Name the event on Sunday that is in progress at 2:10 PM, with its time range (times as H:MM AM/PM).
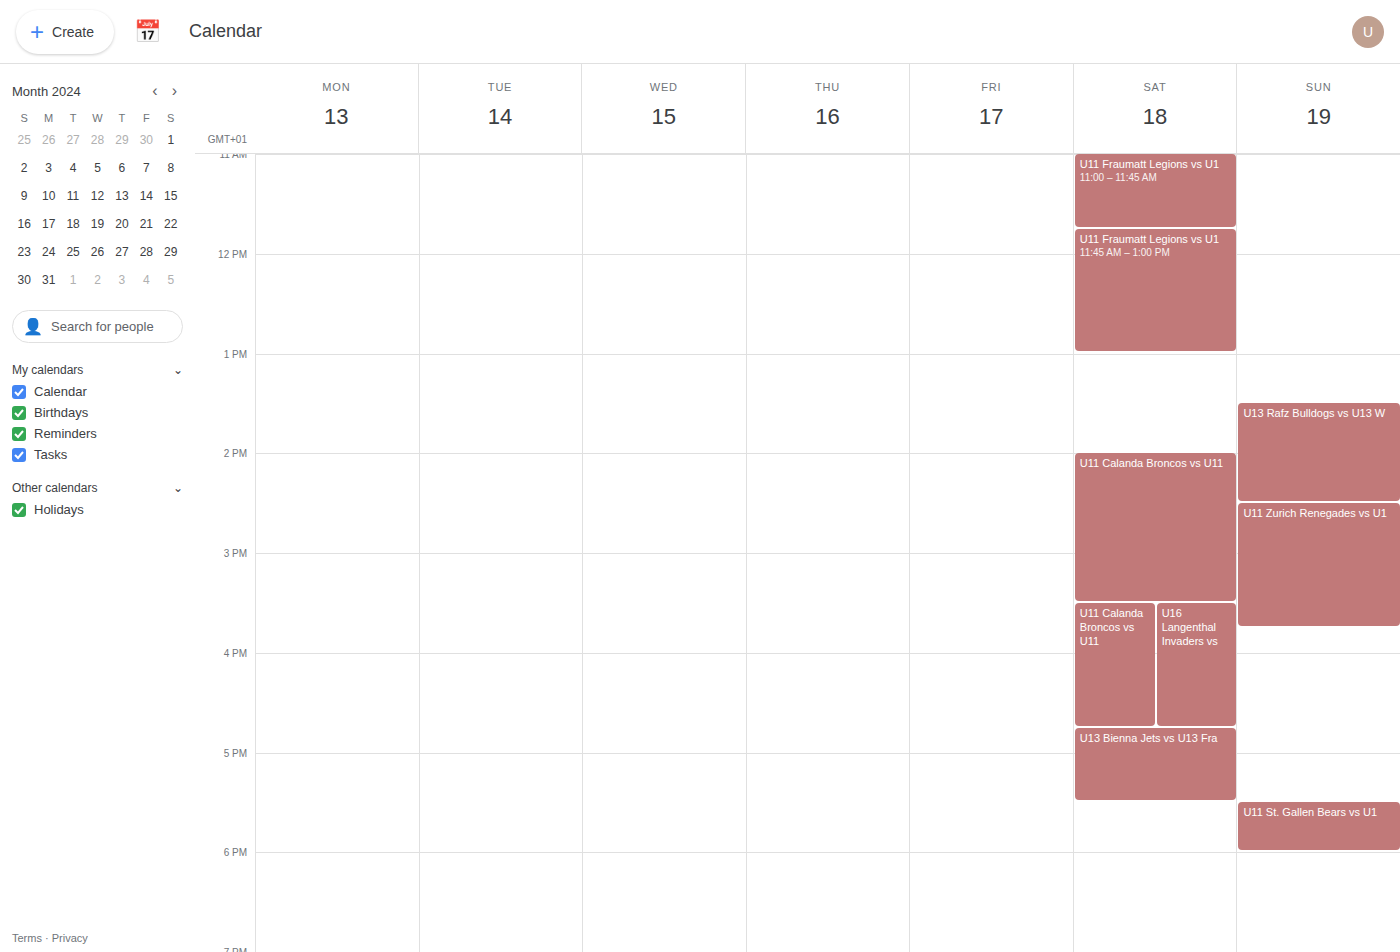
"U13 Rafz Bulldogs vs U13 W", 1:30 PM to 2:30 PM